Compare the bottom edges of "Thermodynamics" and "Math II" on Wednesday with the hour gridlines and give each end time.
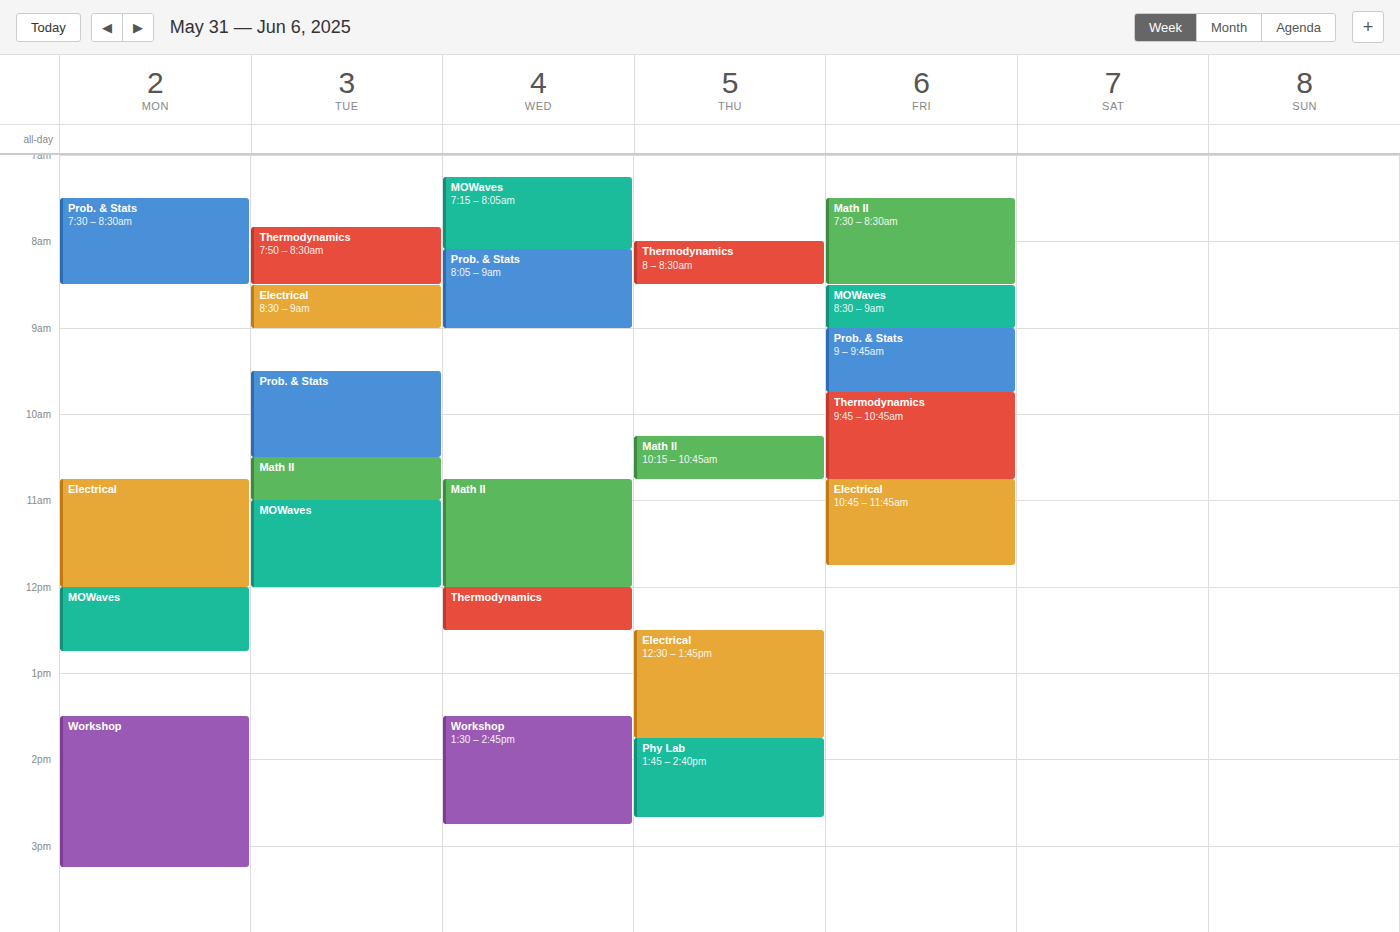
"Thermodynamics": 12:30 PM, halfway between the 12 PM and 1 PM lines. "Math II": 12:00 PM, exactly on the 12 PM line.